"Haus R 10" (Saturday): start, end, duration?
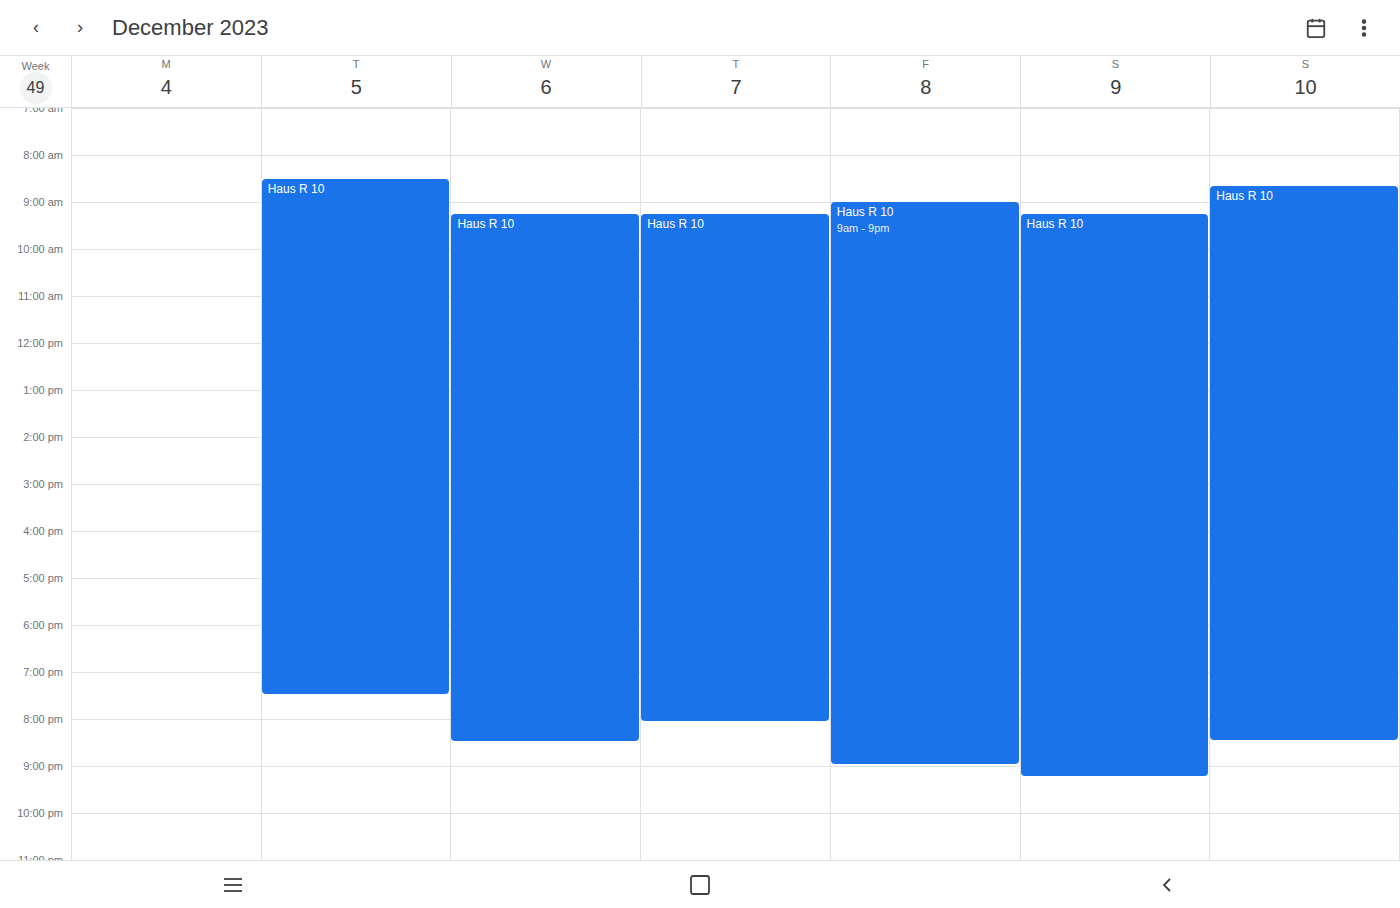
9:15 AM to 9:15 PM, 12 hours